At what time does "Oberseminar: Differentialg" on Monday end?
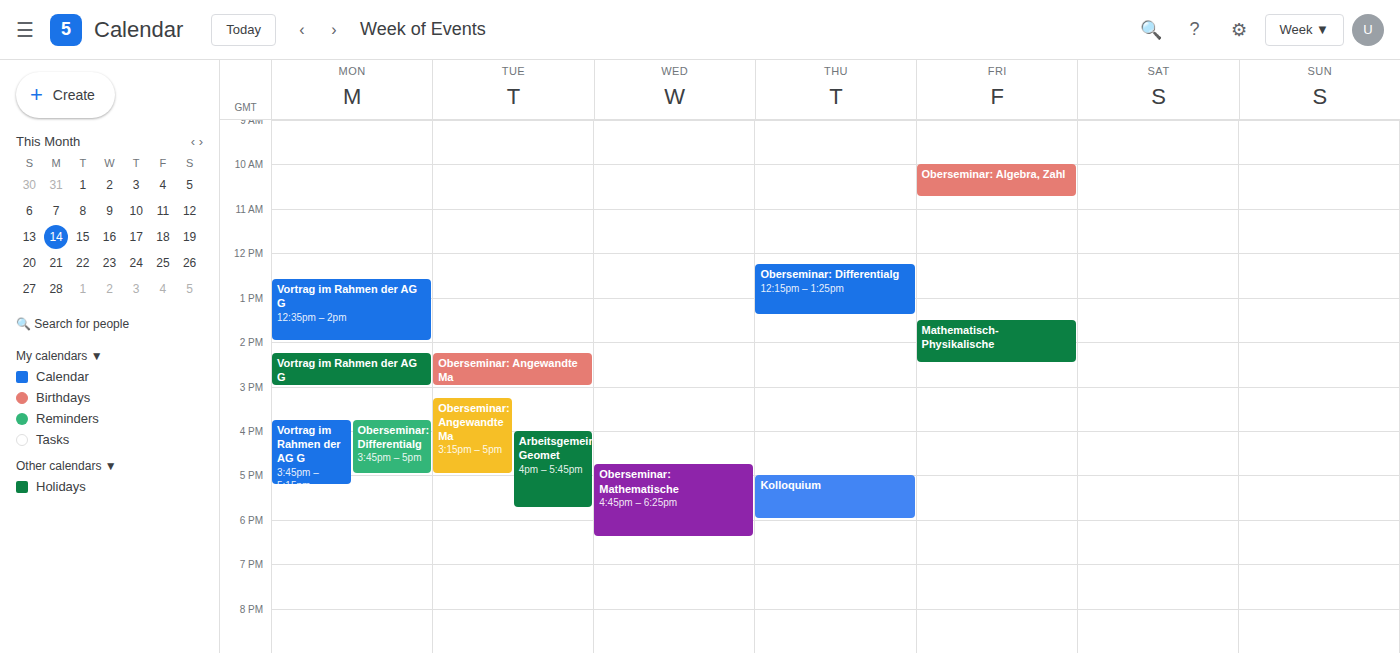
5:00 PM